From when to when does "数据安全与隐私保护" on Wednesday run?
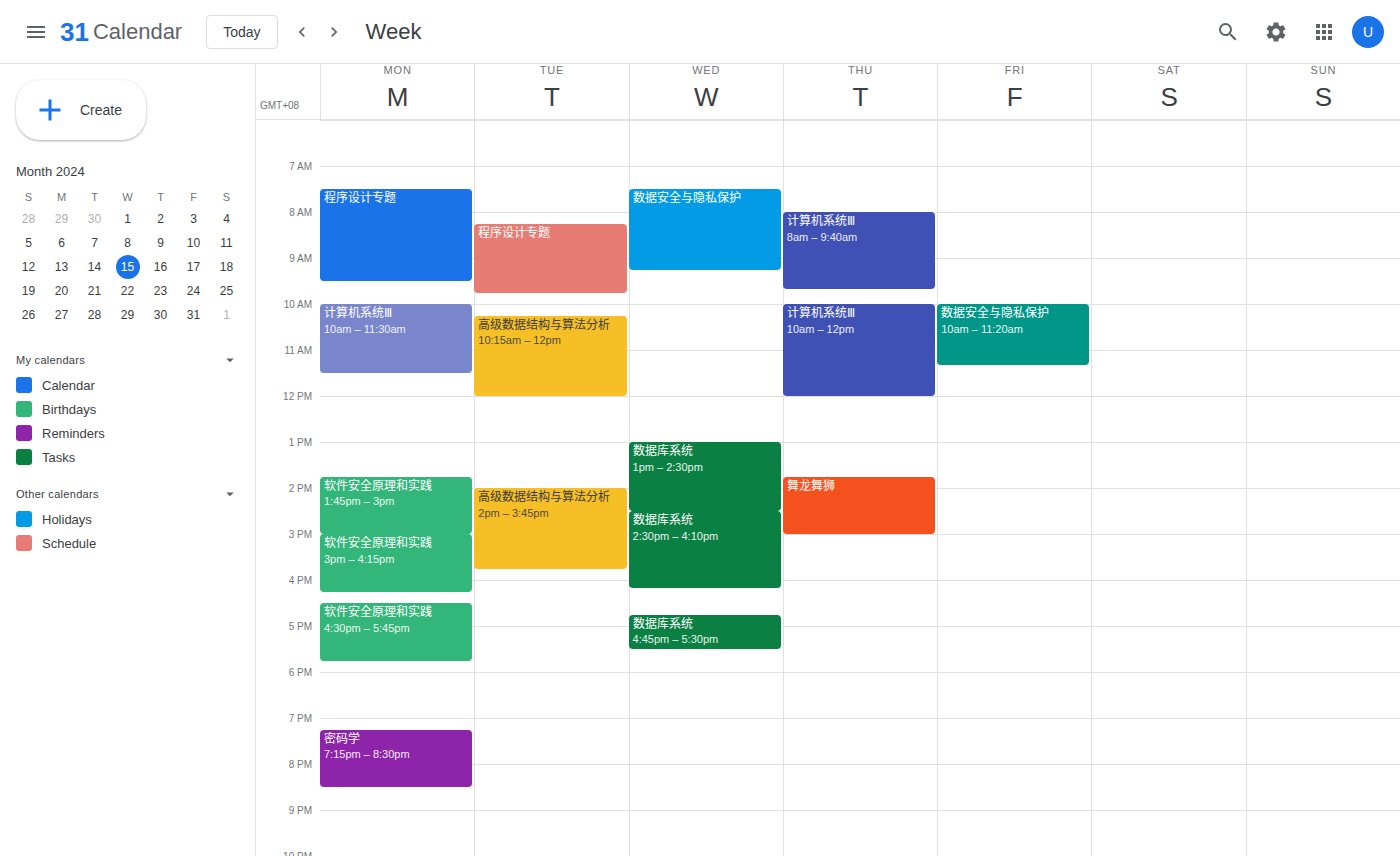
07:30 to 09:15